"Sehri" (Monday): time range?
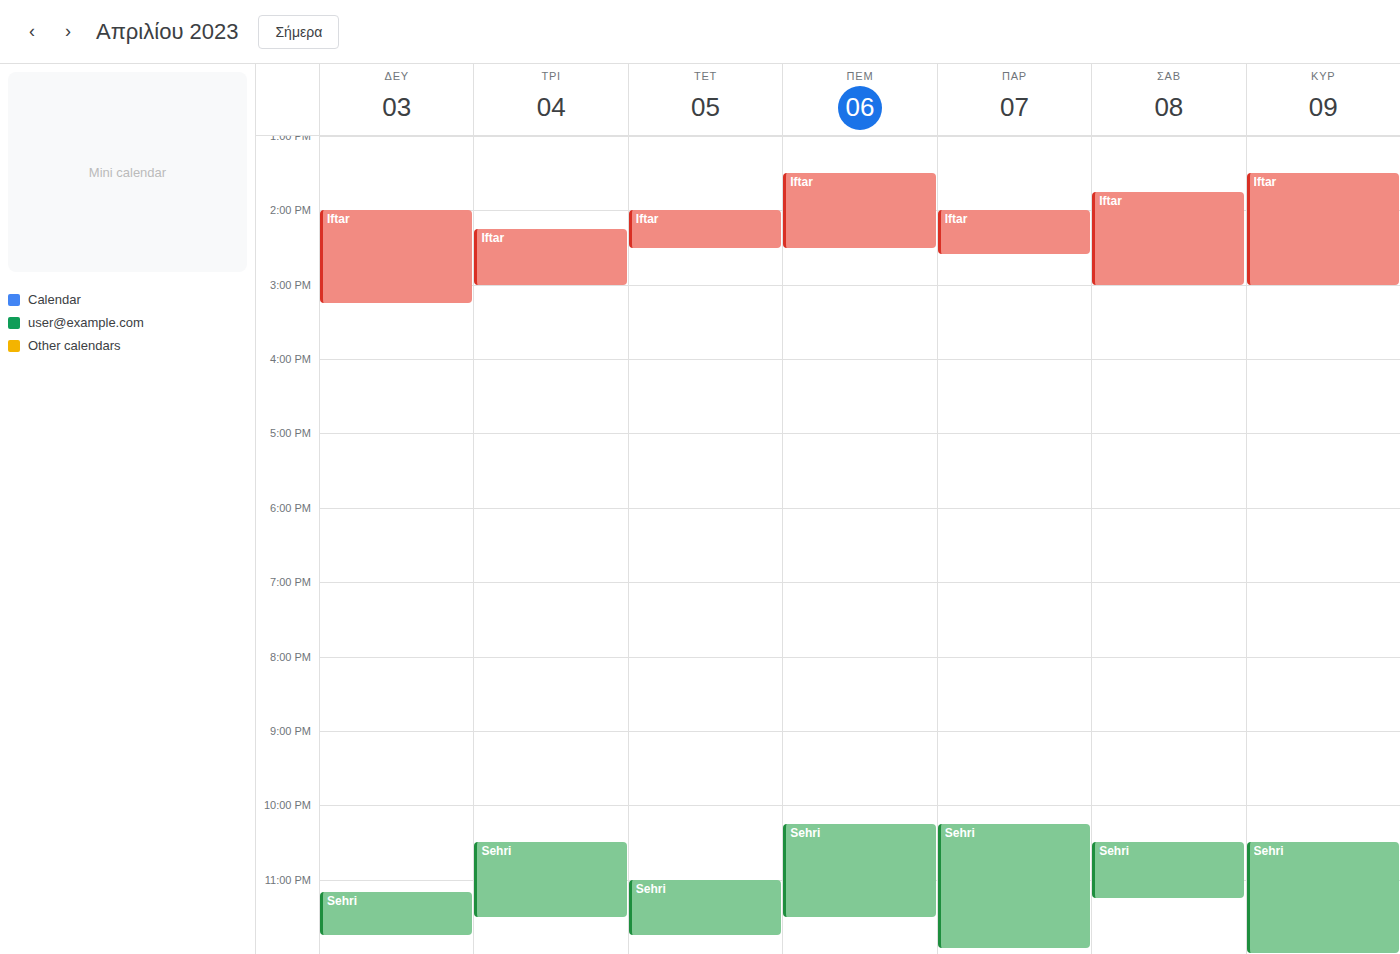
11:10 PM to 11:45 PM